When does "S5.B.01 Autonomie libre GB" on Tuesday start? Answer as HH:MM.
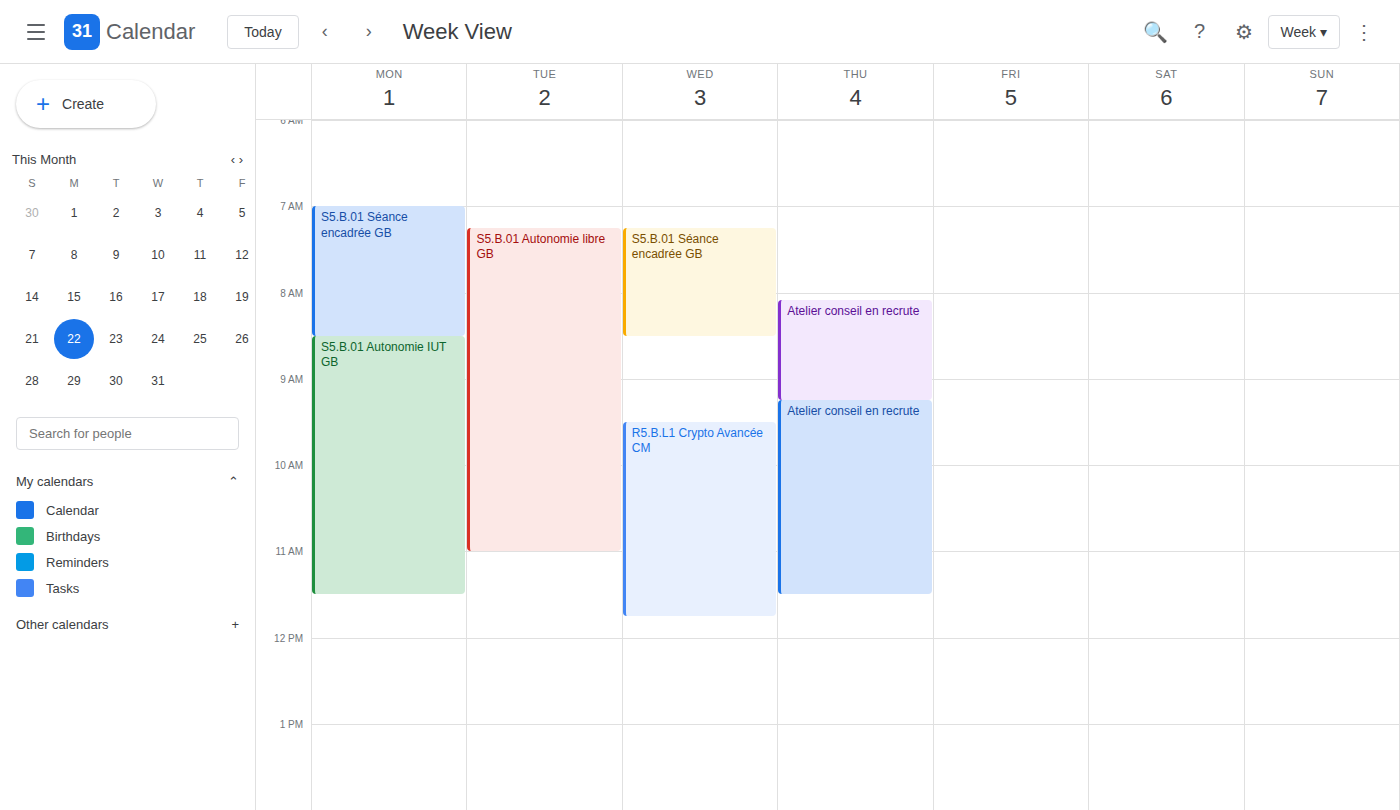
07:15